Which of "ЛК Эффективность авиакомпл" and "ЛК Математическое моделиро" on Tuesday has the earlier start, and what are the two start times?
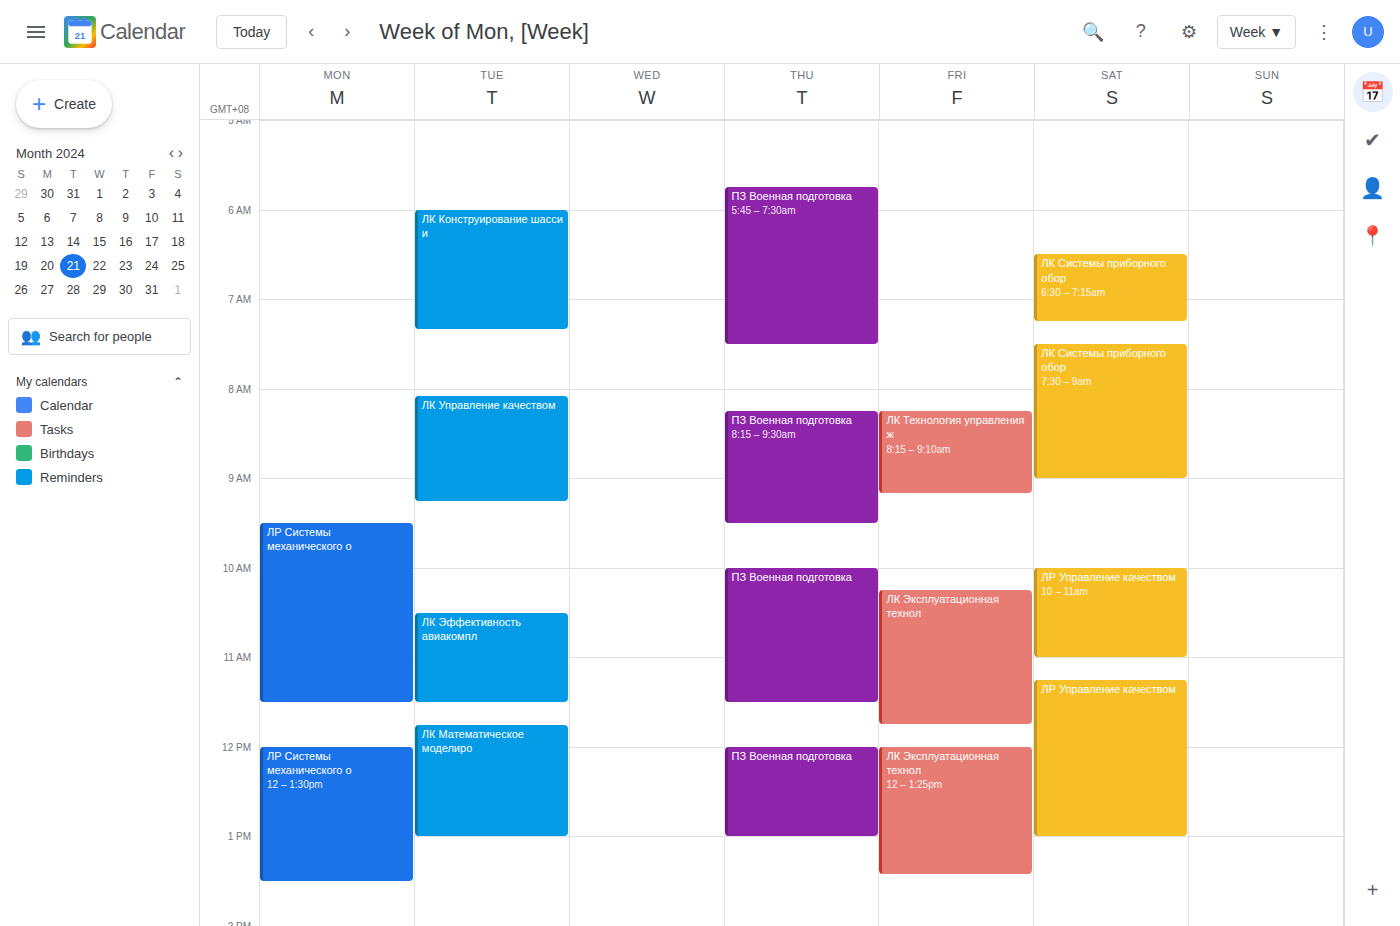
"ЛК Эффективность авиакомпл" 10:30 AM; "ЛК Математическое моделиро" 11:45 AM.